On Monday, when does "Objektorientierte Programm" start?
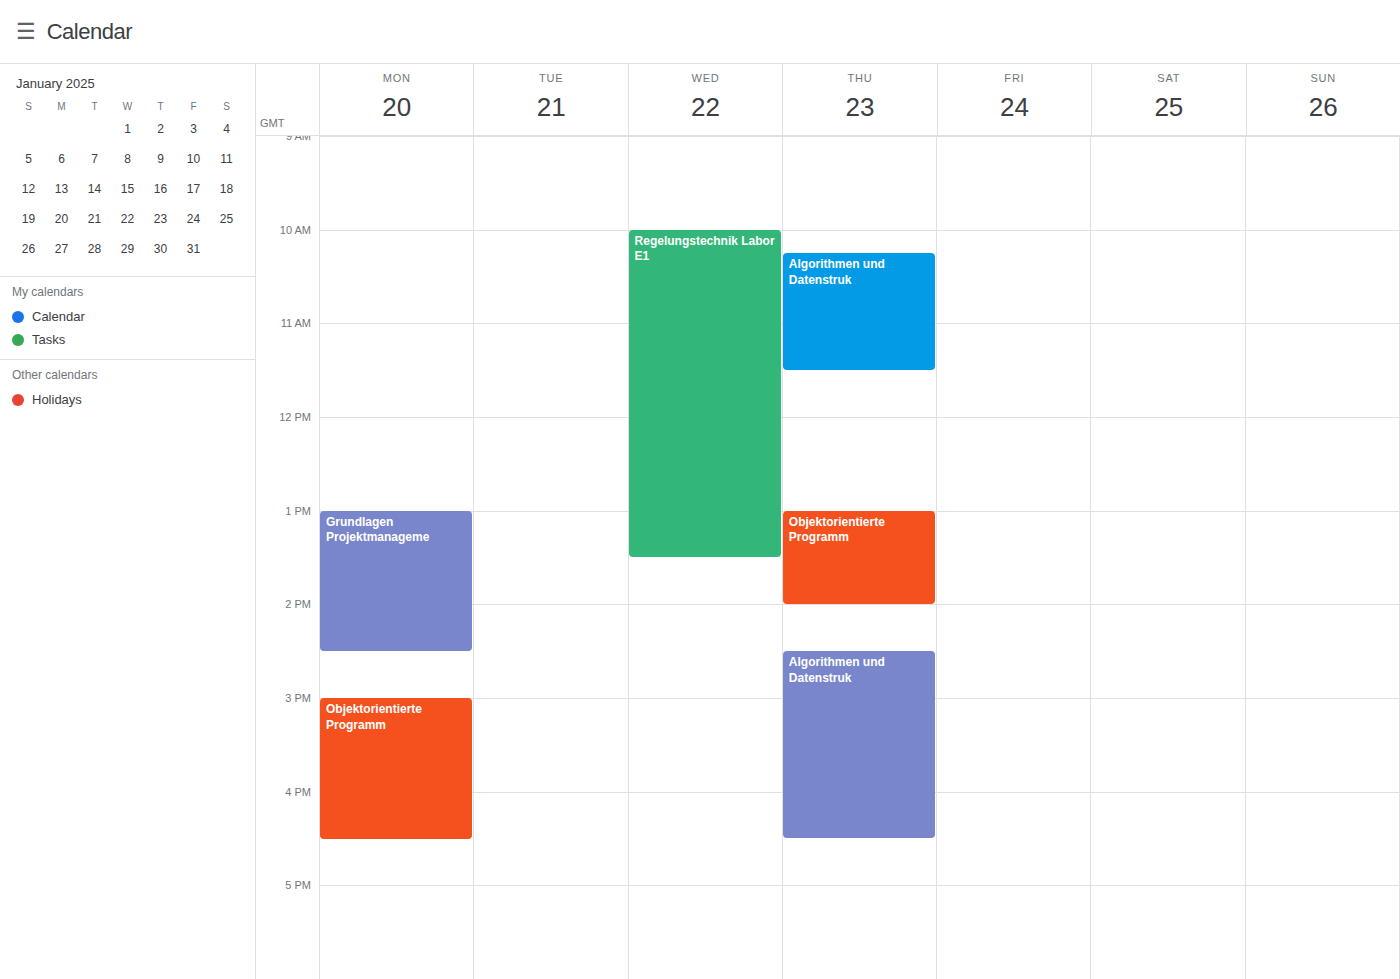
3:00 PM